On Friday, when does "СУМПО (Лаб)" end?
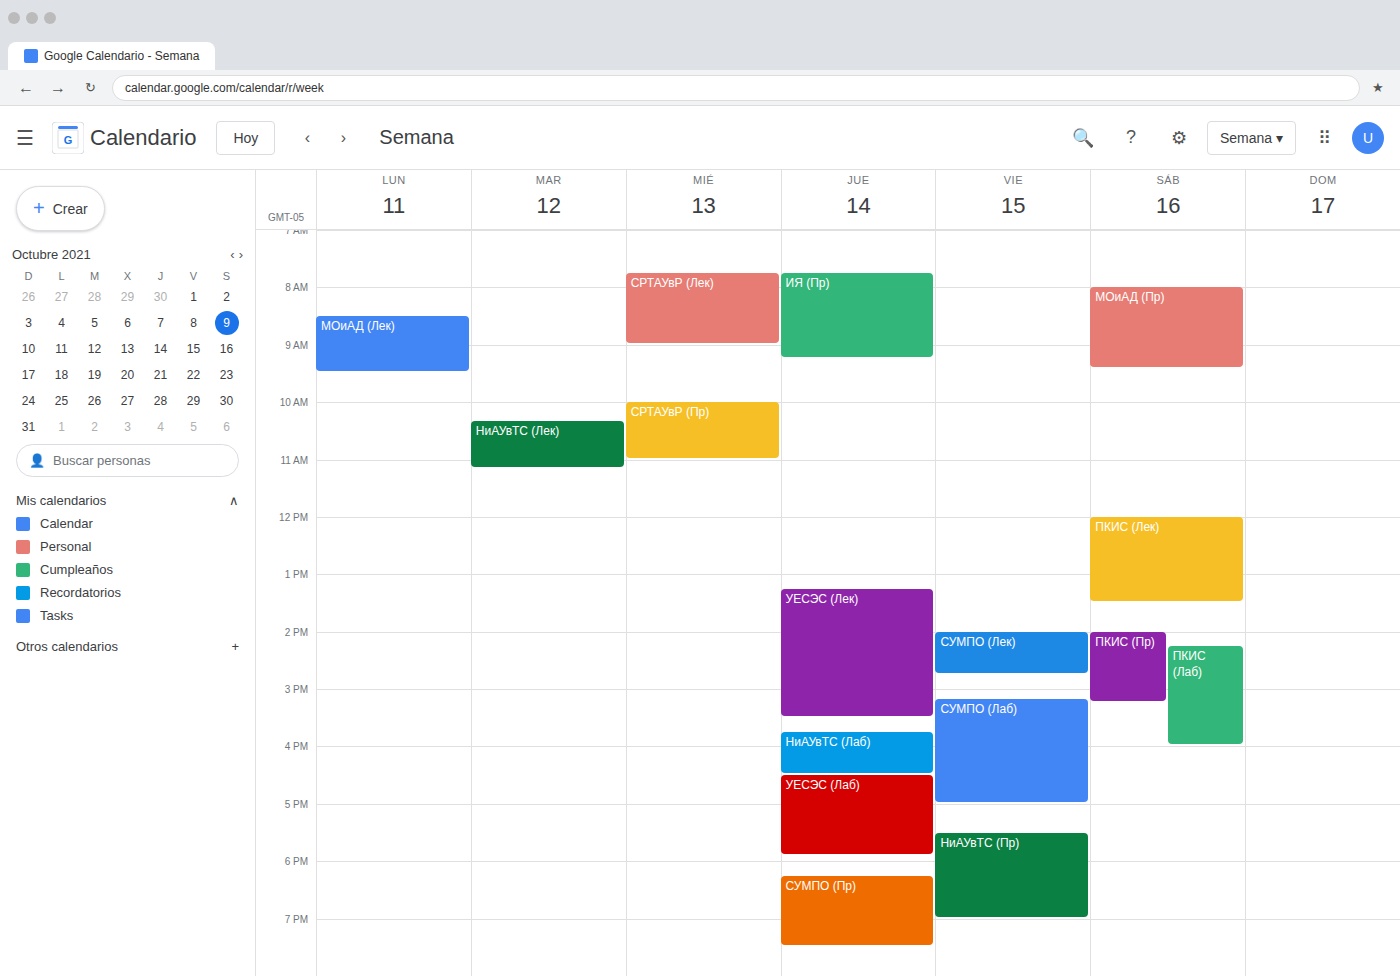
5:00 PM